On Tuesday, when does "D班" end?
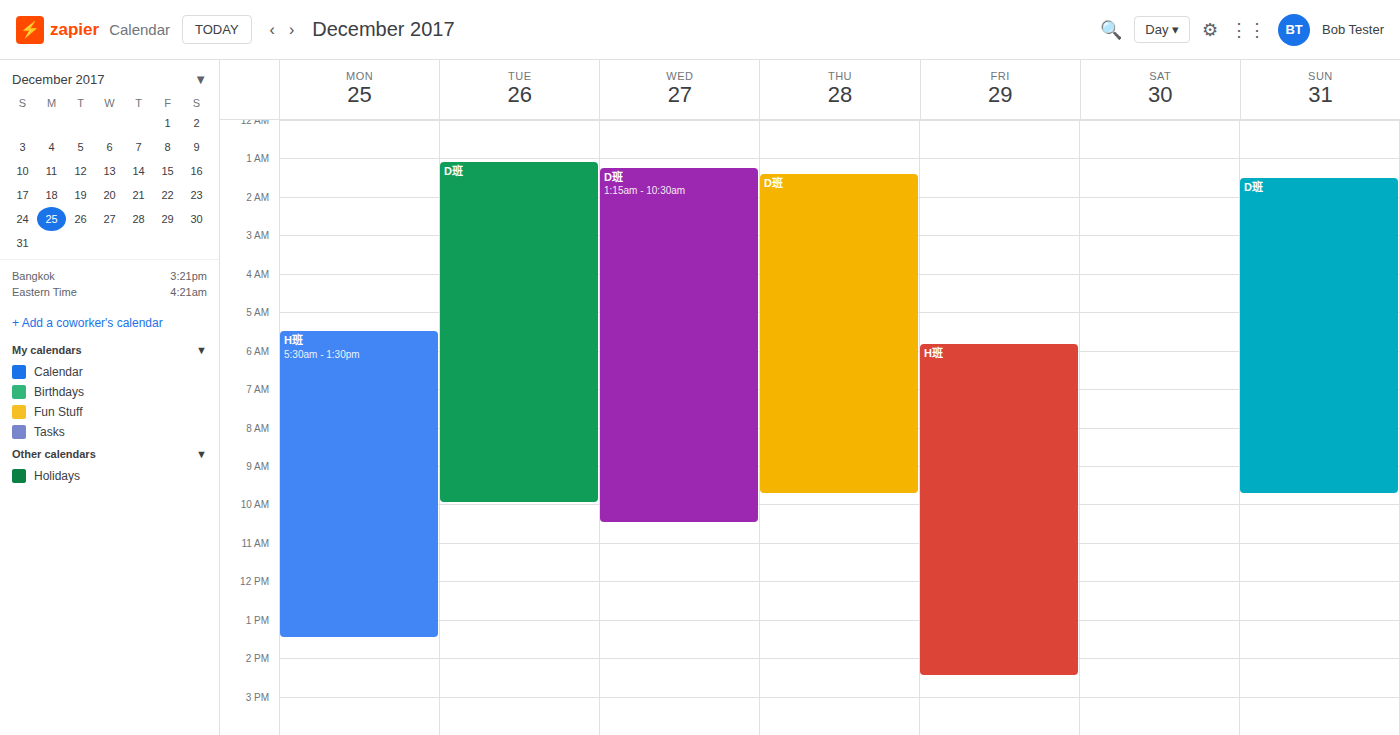
10:00 AM